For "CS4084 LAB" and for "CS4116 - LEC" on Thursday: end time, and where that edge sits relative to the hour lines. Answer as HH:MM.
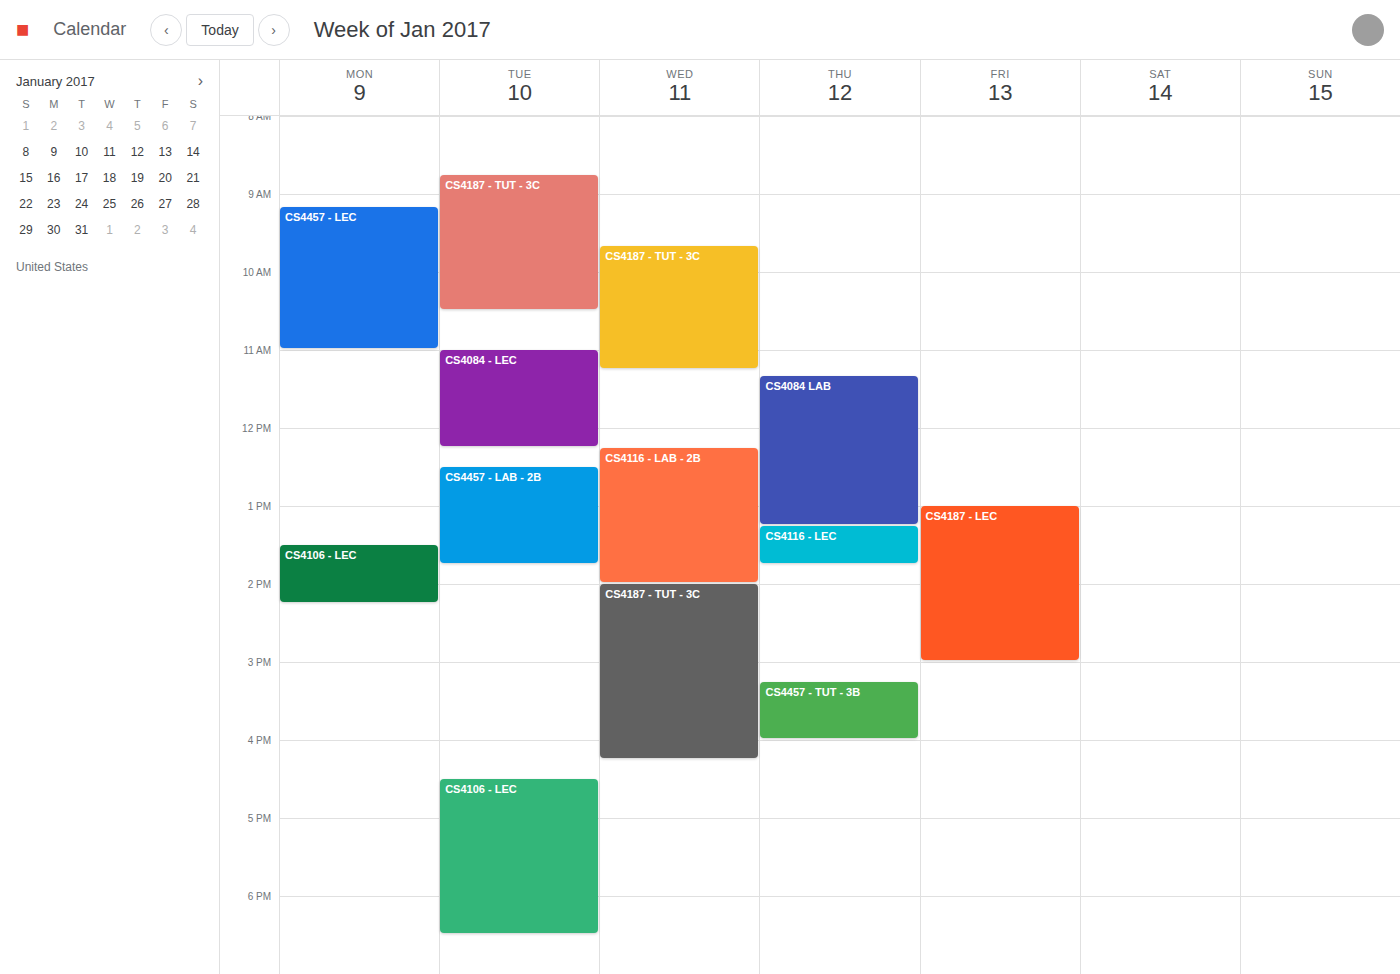
"CS4084 LAB": 13:15, neither: a quarter of the way from the 13:00 line to the 14:00 line. "CS4116 - LEC": 13:45, neither: three quarters of the way from the 13:00 line to the 14:00 line.